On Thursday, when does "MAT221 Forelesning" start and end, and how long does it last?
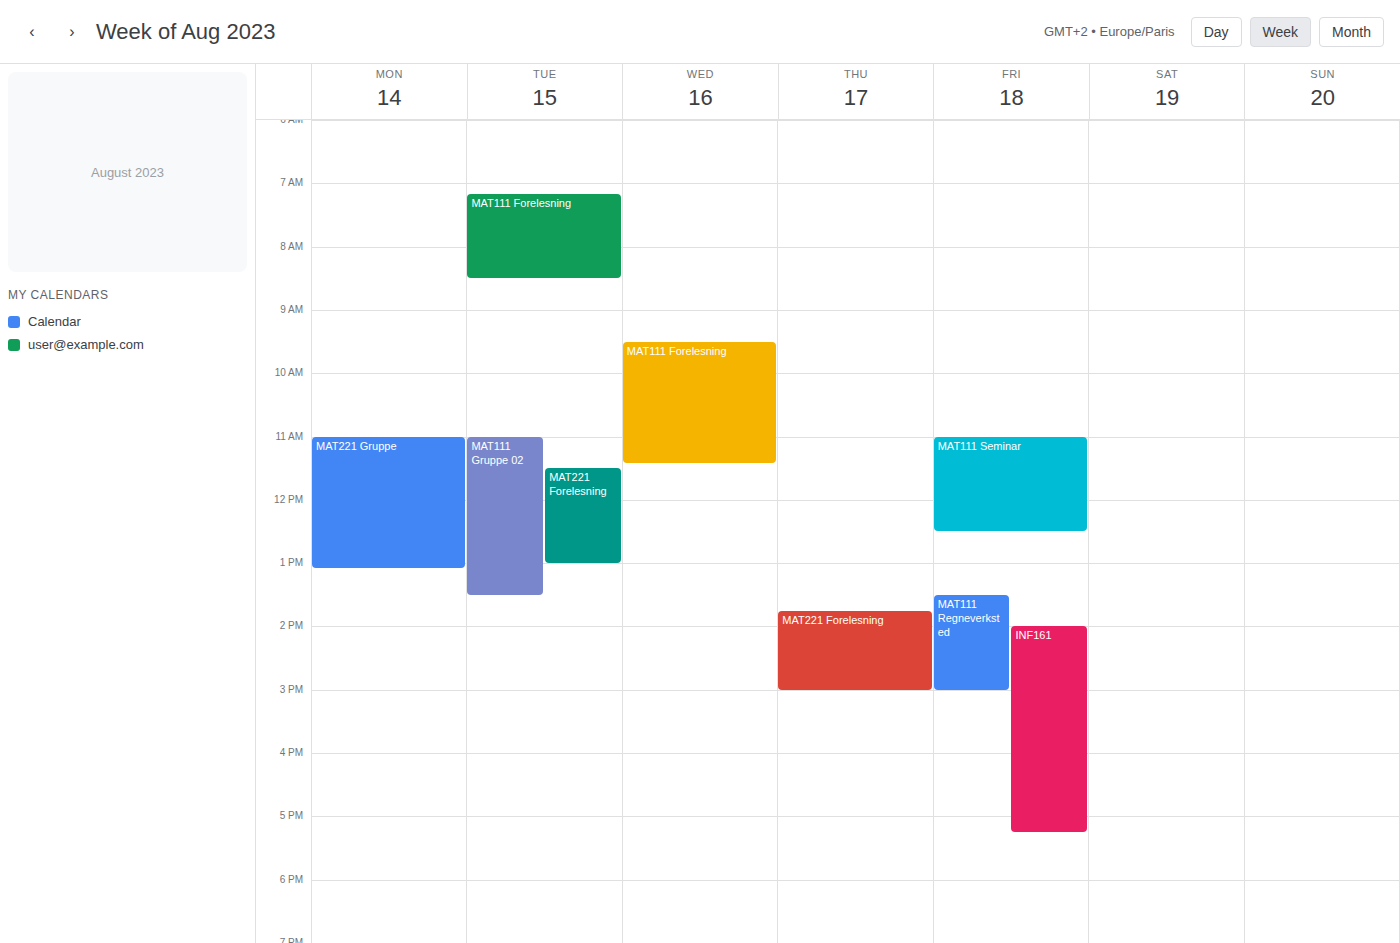
1:45 PM to 3:00 PM, 1 hour 15 minutes